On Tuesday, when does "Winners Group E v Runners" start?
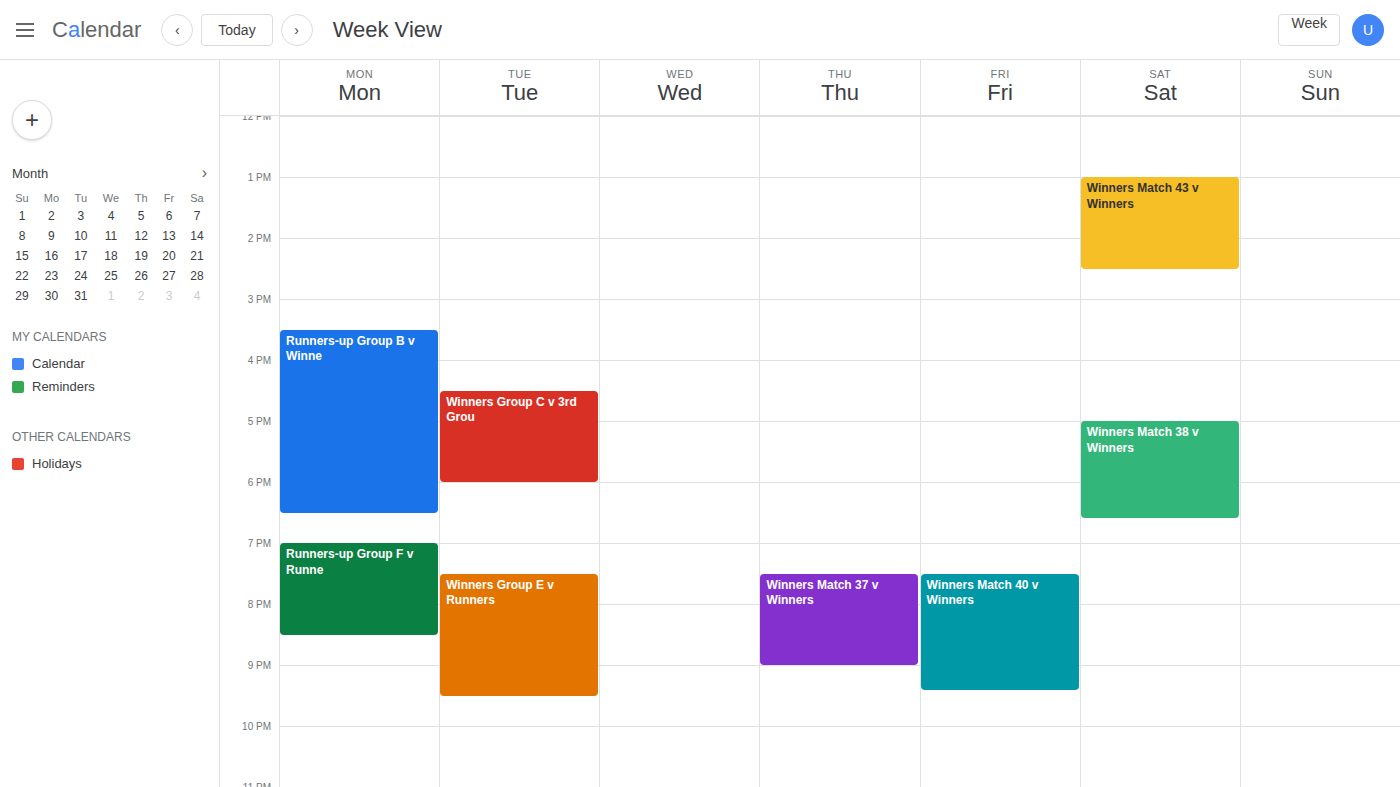
7:30 PM